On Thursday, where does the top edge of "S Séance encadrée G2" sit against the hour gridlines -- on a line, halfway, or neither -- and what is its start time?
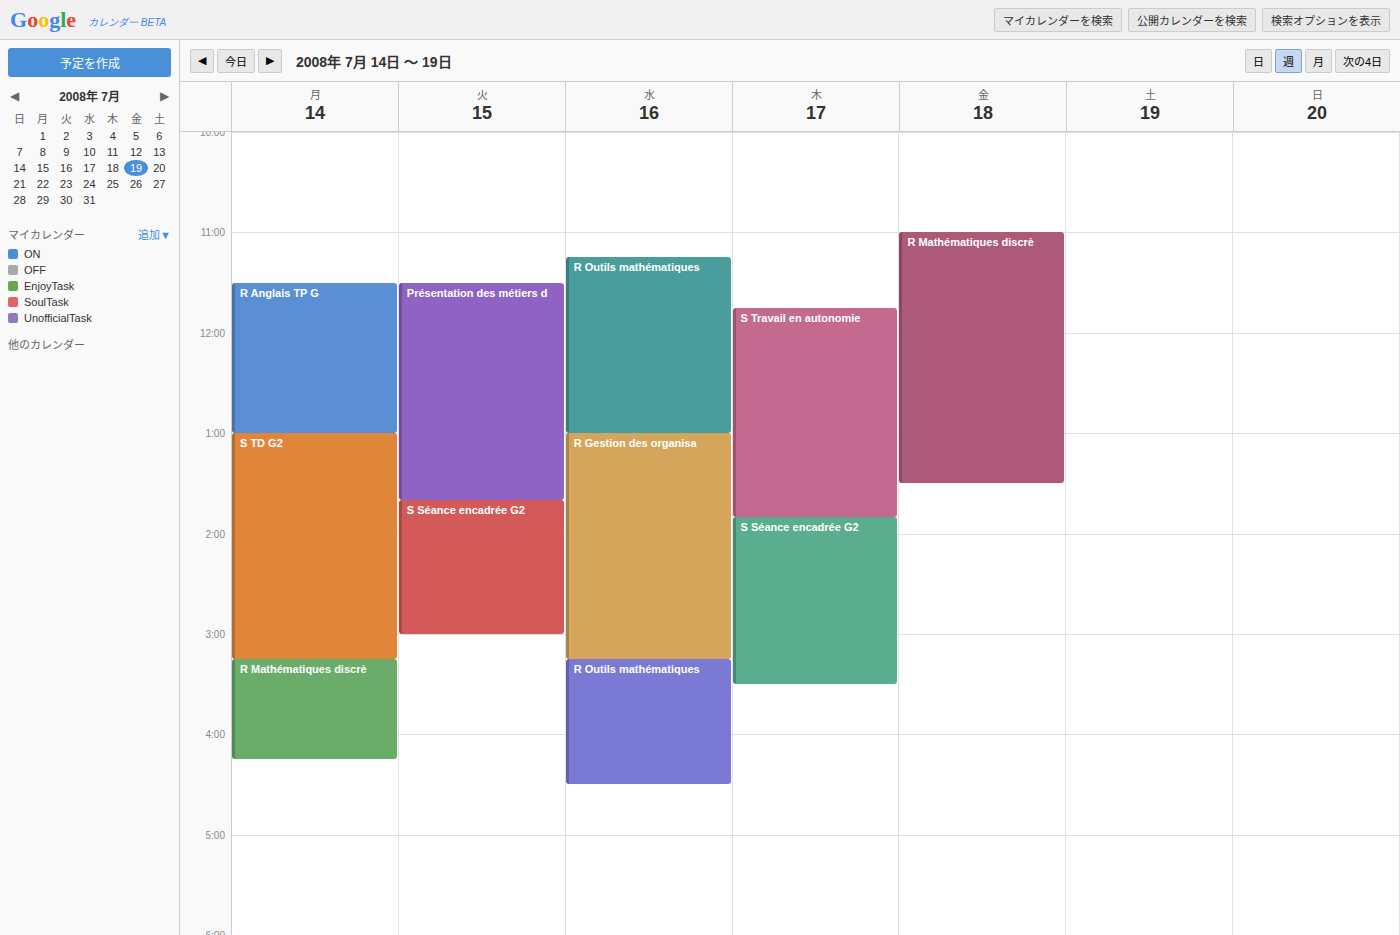
1:50 PM -- neither: 50 minutes below the 1 PM line and 10 minutes above the 2 PM line.